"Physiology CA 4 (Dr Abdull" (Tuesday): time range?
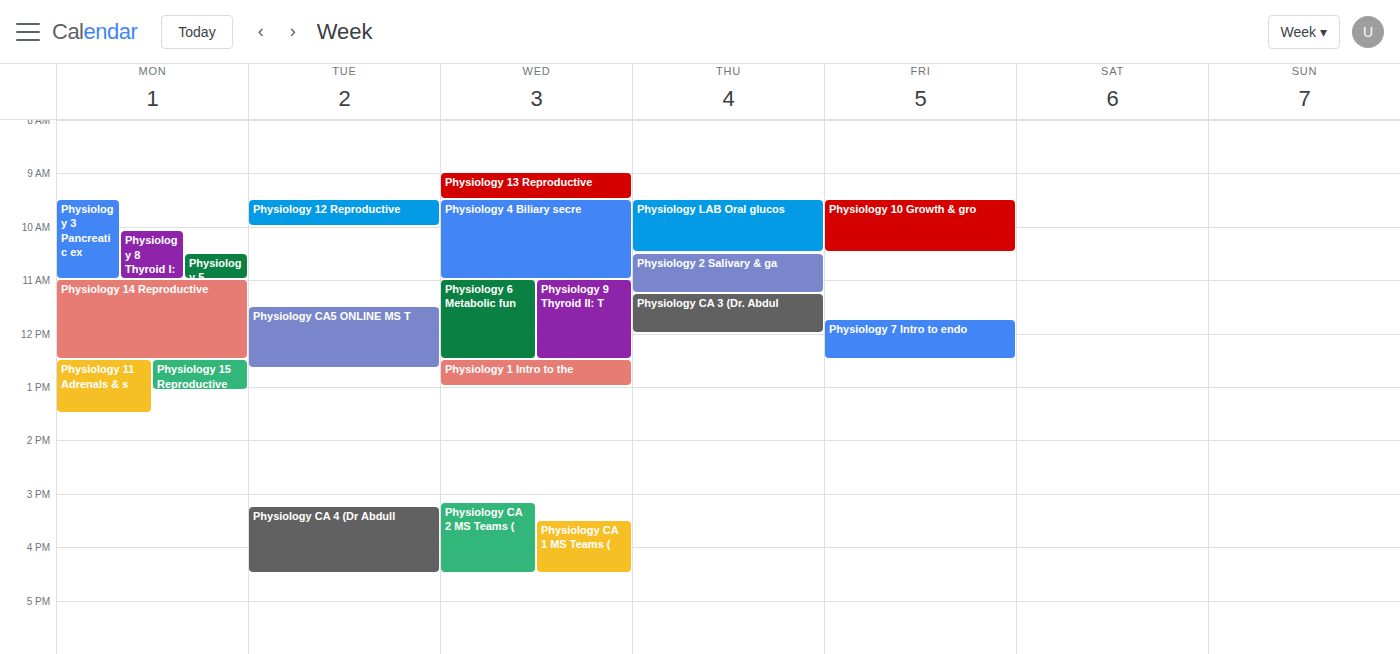
3:15 PM to 4:30 PM